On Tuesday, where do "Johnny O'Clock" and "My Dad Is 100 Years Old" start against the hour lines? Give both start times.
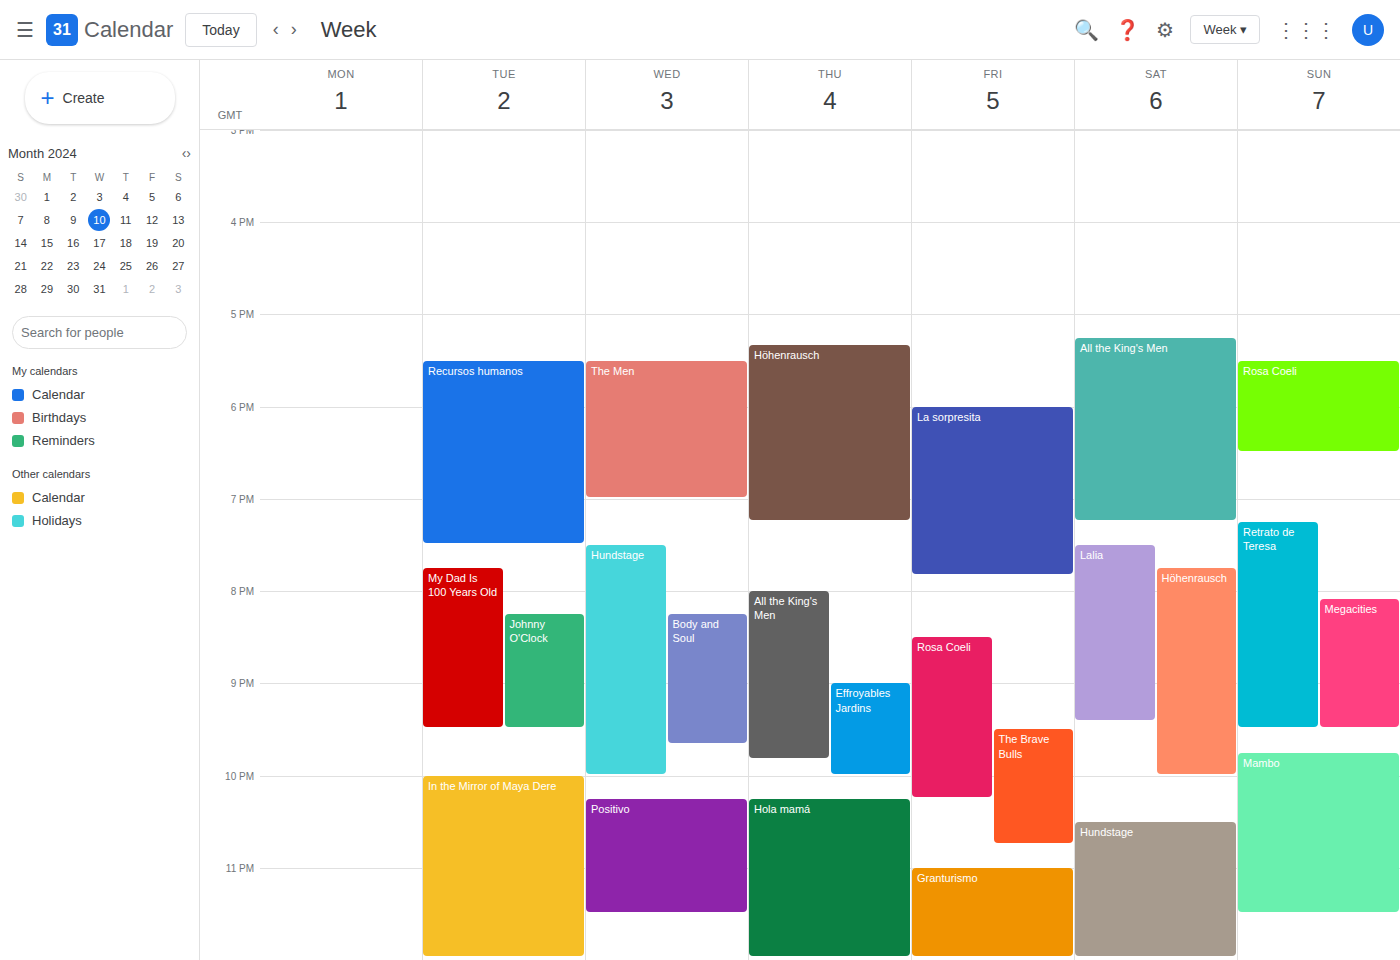
"Johnny O'Clock": 20:15, neither: a quarter of the way from the 20:00 line to the 21:00 line. "My Dad Is 100 Years Old": 19:45, neither: three quarters of the way from the 19:00 line to the 20:00 line.